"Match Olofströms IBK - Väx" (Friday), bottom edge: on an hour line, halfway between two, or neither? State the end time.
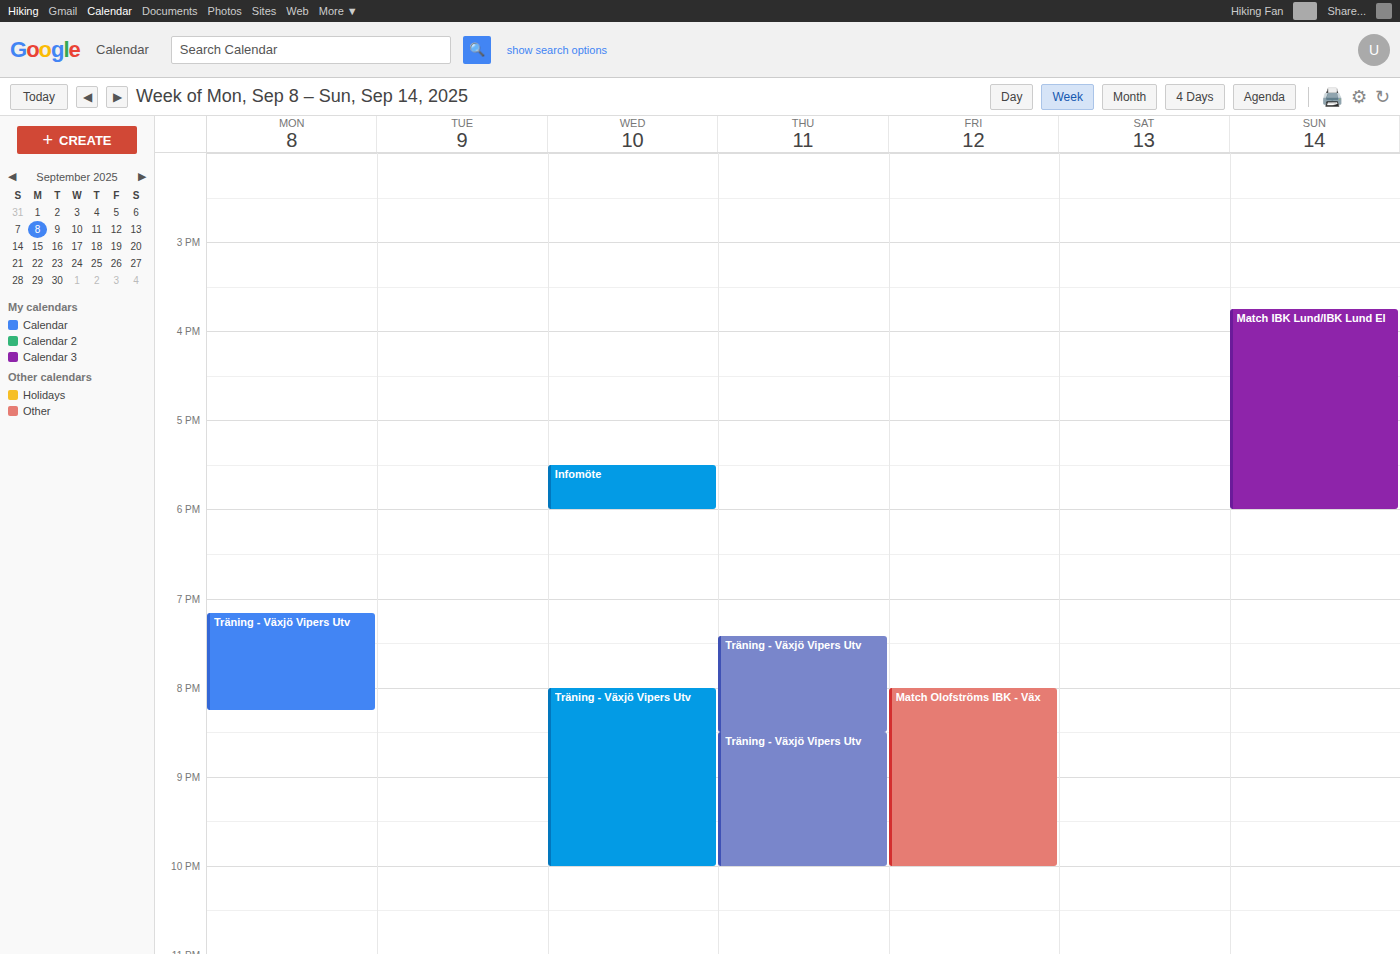
10:00 PM -- exactly on the 10 PM line.